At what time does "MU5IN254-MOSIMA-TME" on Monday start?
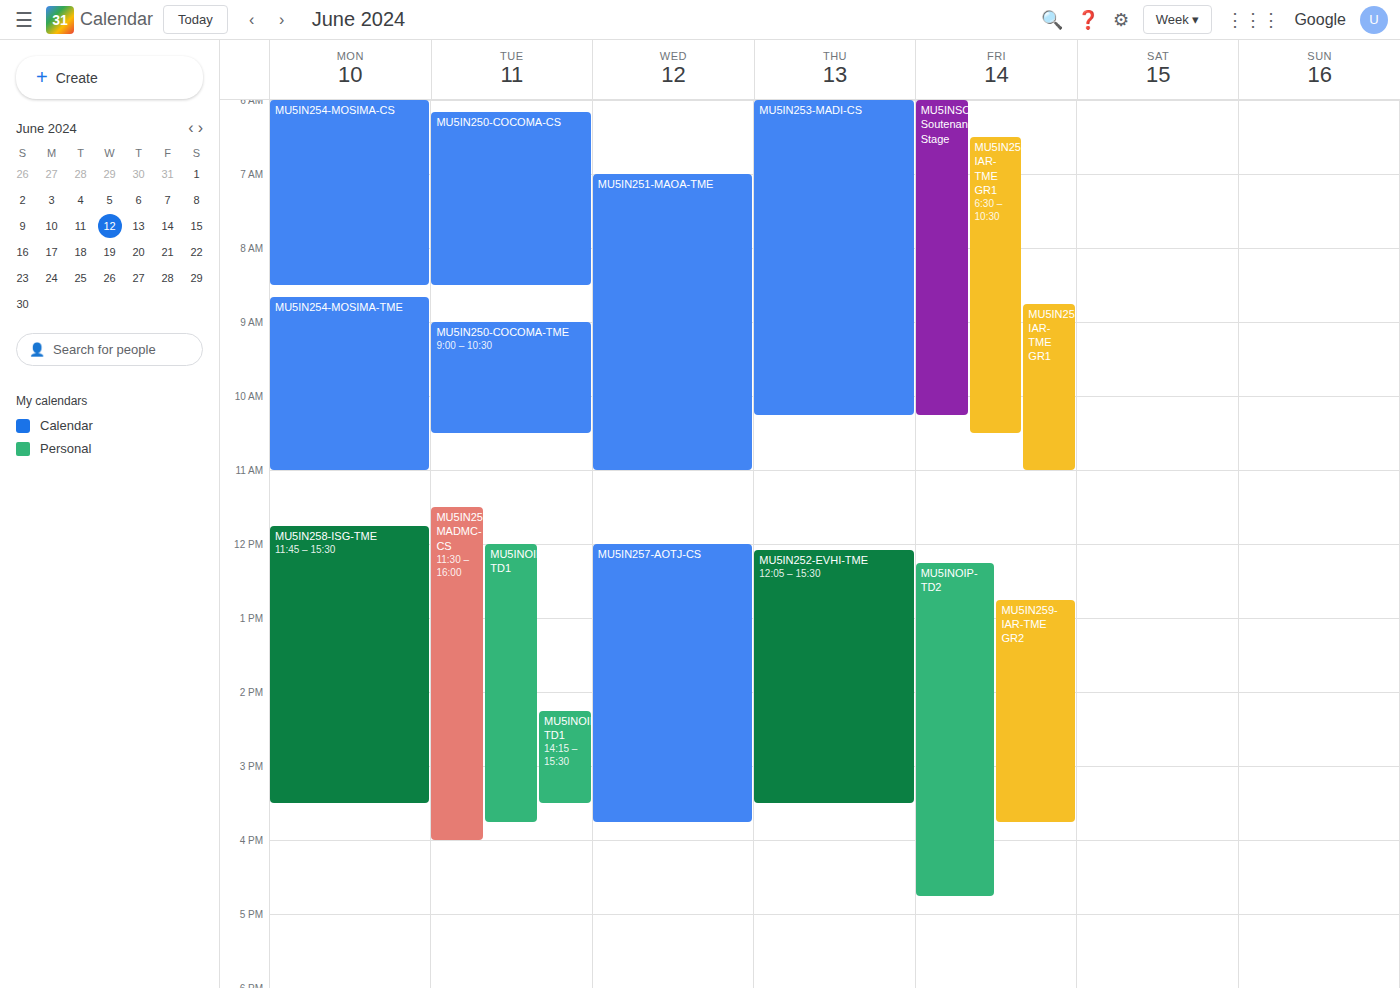
08:40